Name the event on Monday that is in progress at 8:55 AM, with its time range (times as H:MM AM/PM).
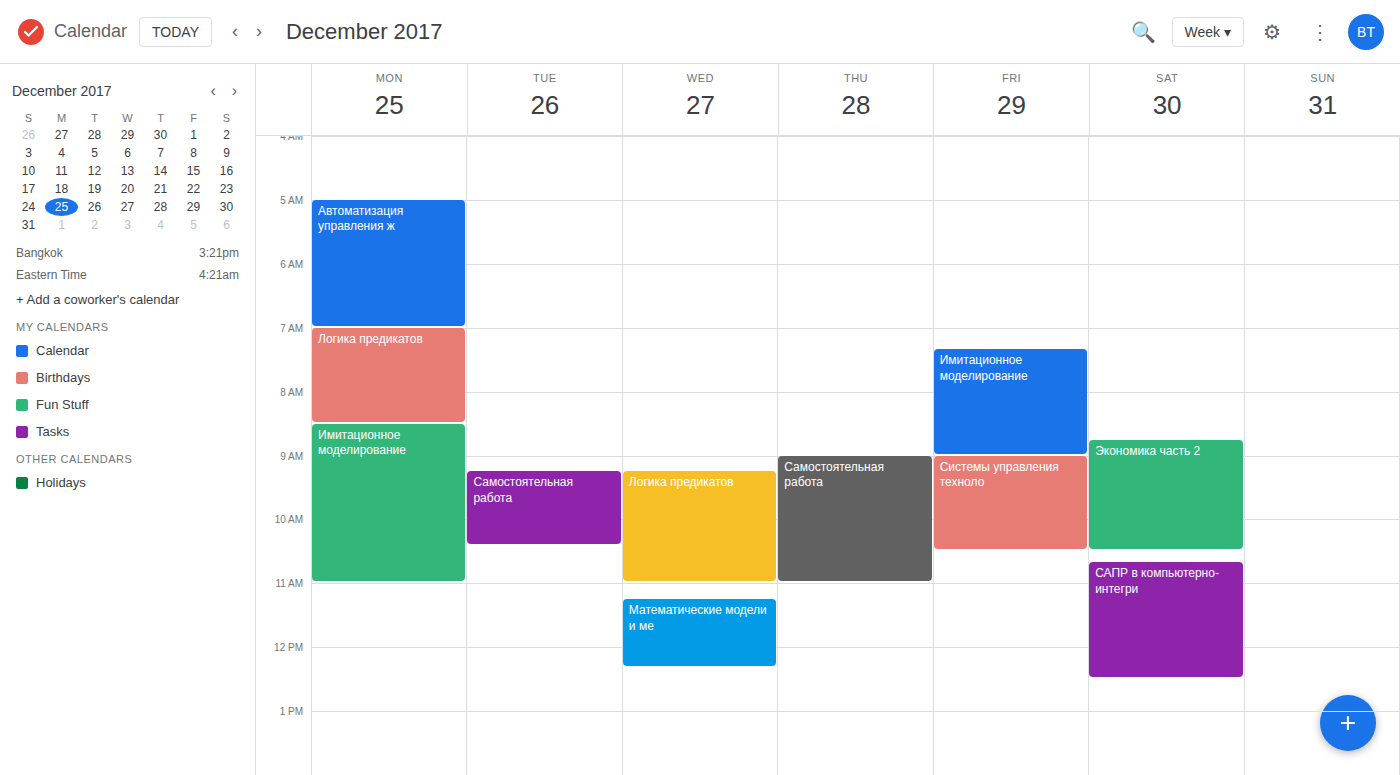
"Имитационное моделирование", 8:30 AM to 11:00 AM